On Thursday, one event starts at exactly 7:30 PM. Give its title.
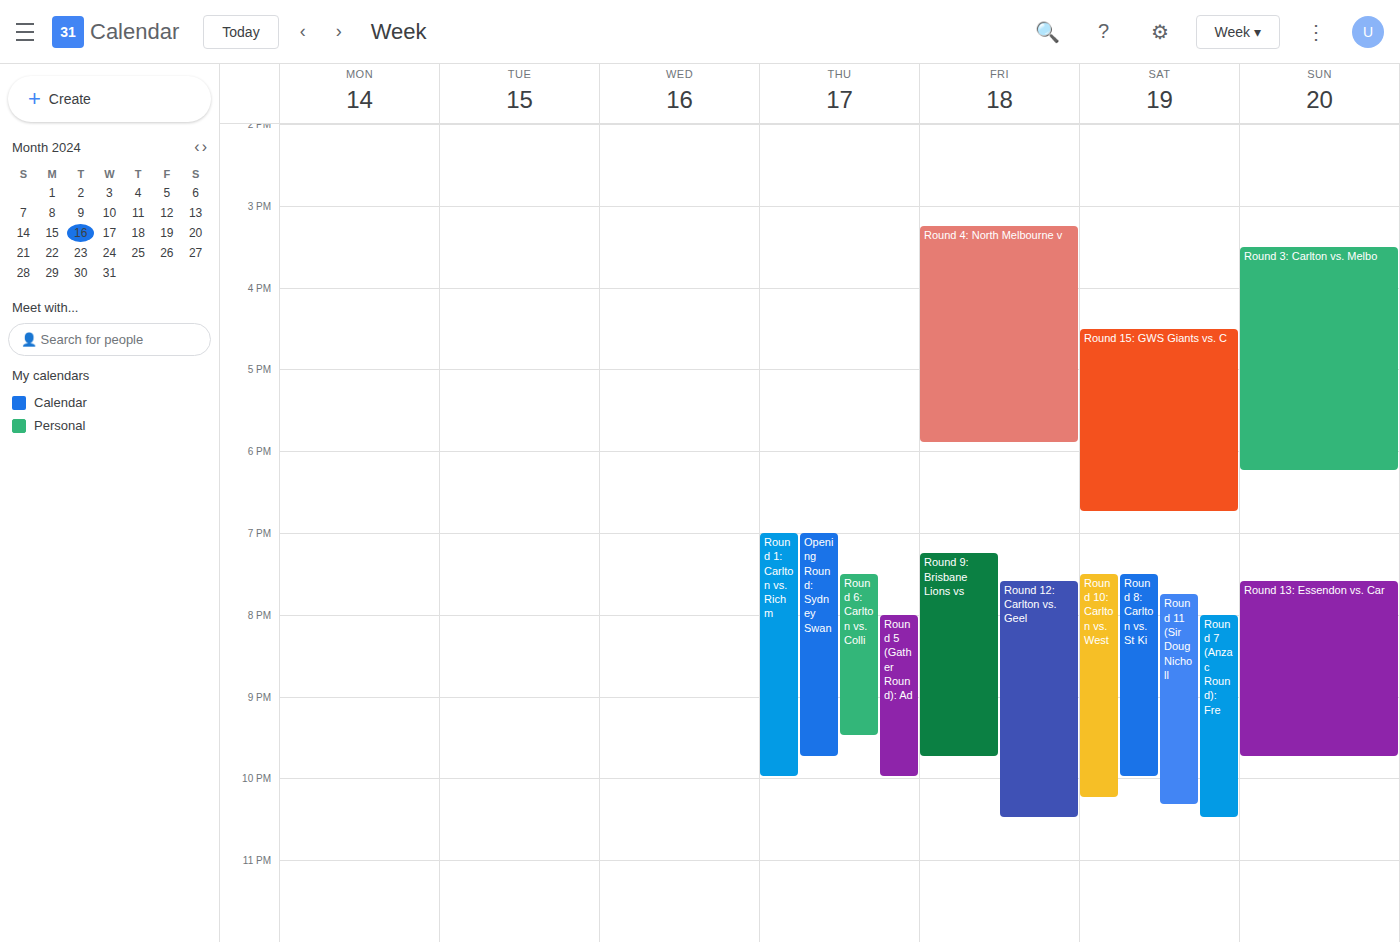
"Round 6: Carlton vs. Colli"